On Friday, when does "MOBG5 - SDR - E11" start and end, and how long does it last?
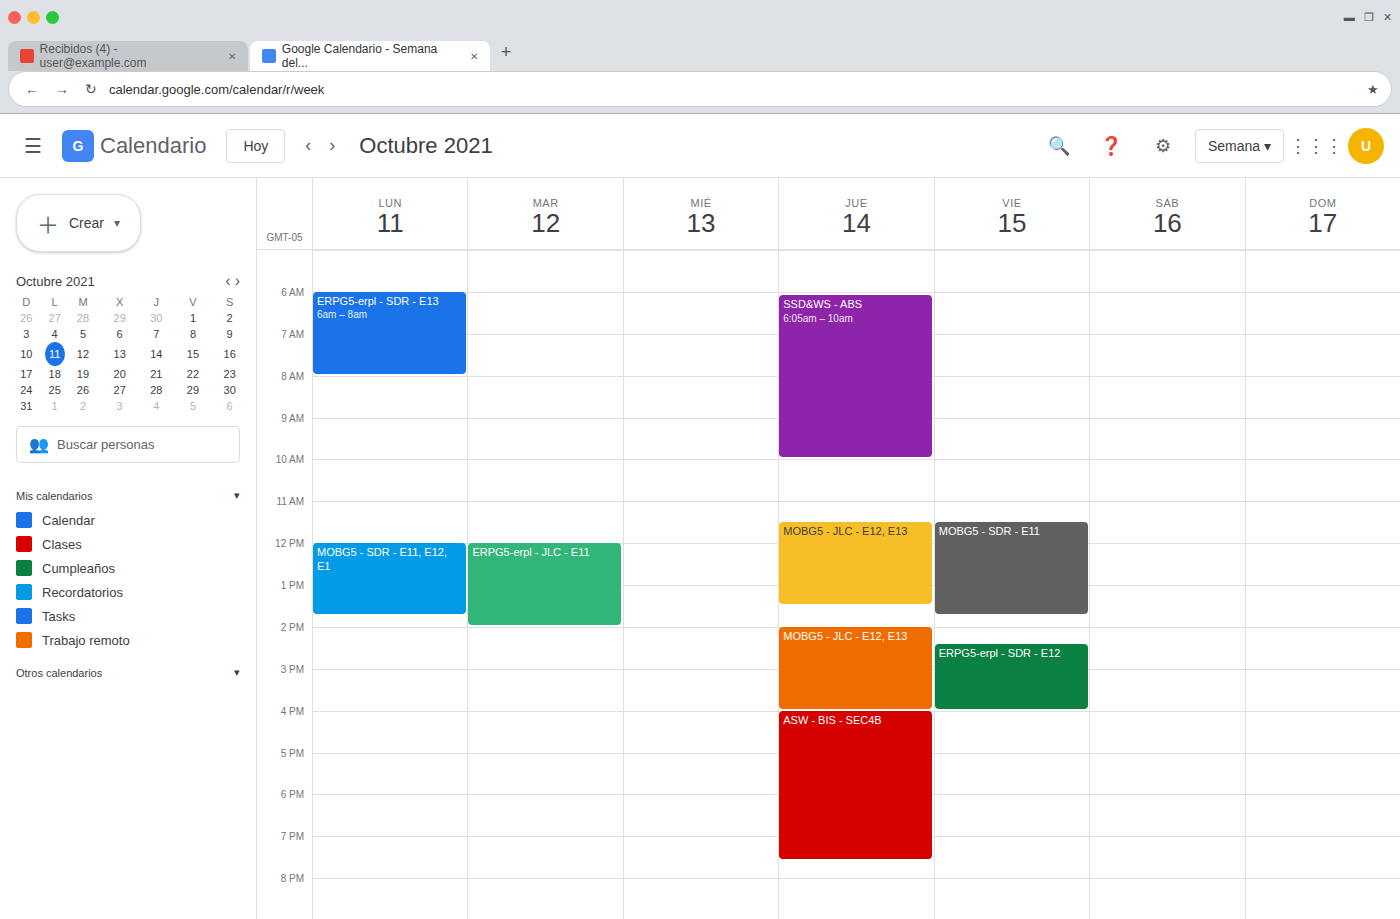
11:30 AM to 1:45 PM, 2 hours 15 minutes